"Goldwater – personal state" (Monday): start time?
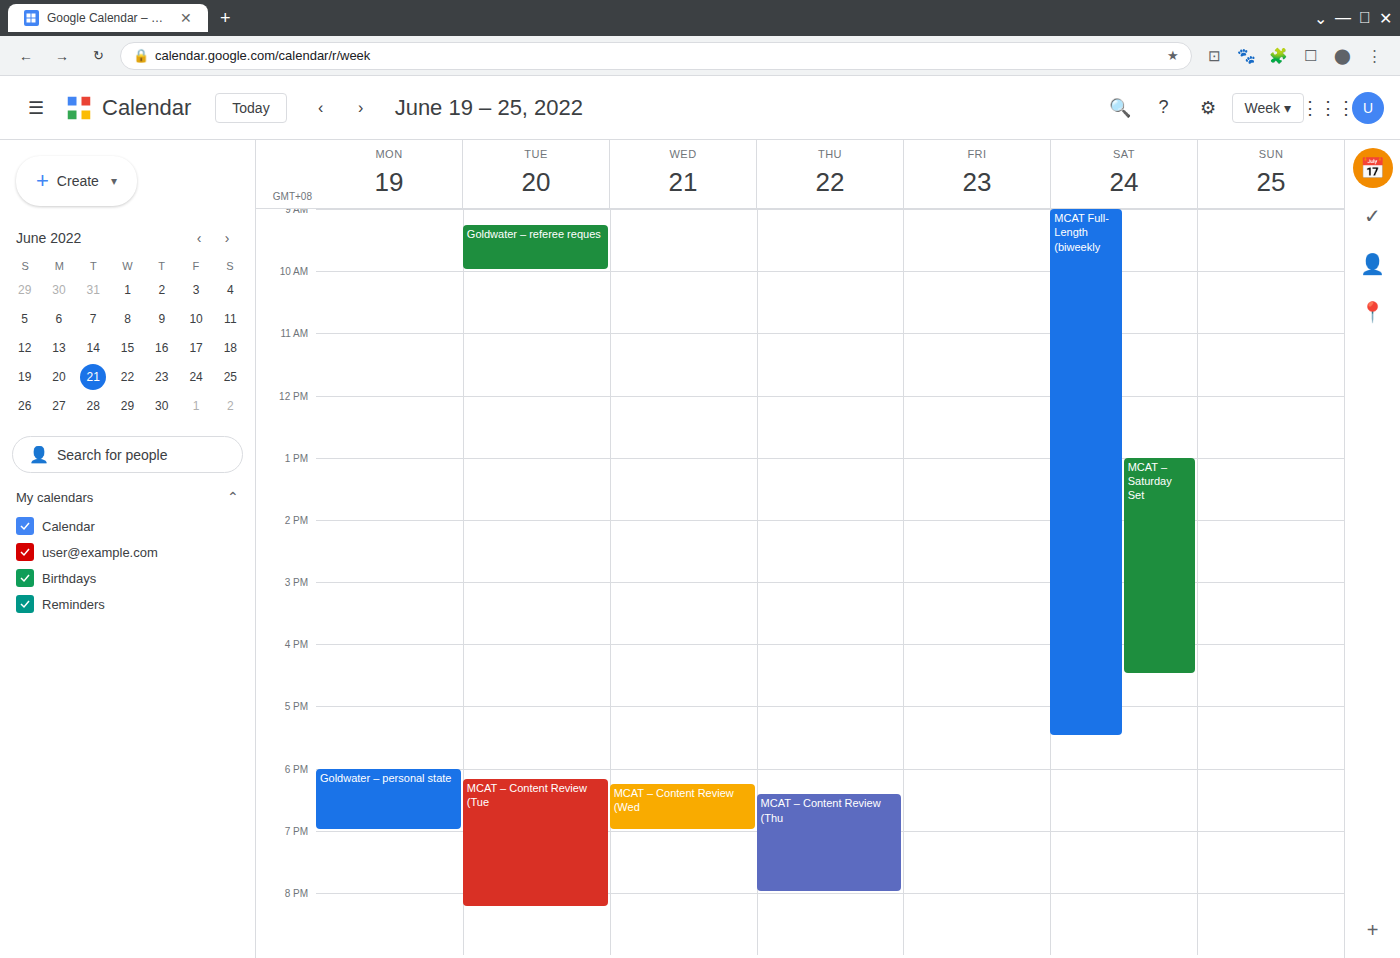
6:00 PM